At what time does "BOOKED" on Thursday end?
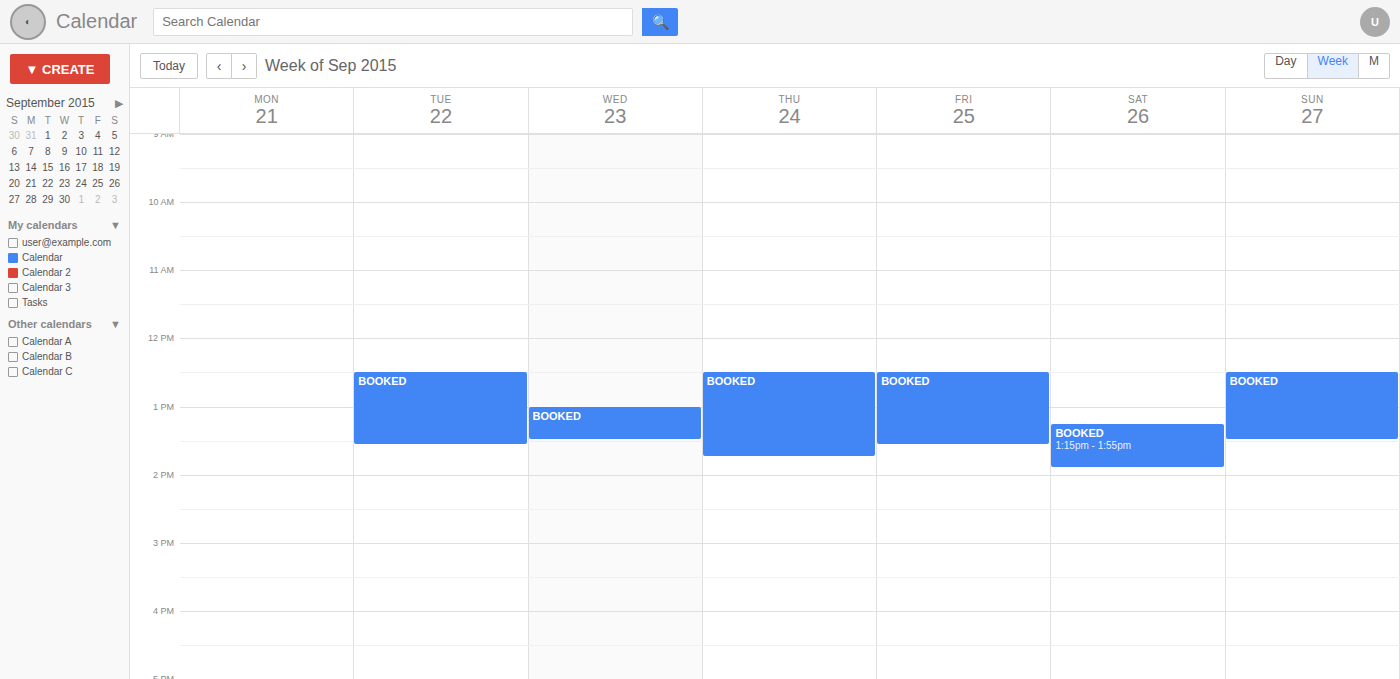
1:45 PM